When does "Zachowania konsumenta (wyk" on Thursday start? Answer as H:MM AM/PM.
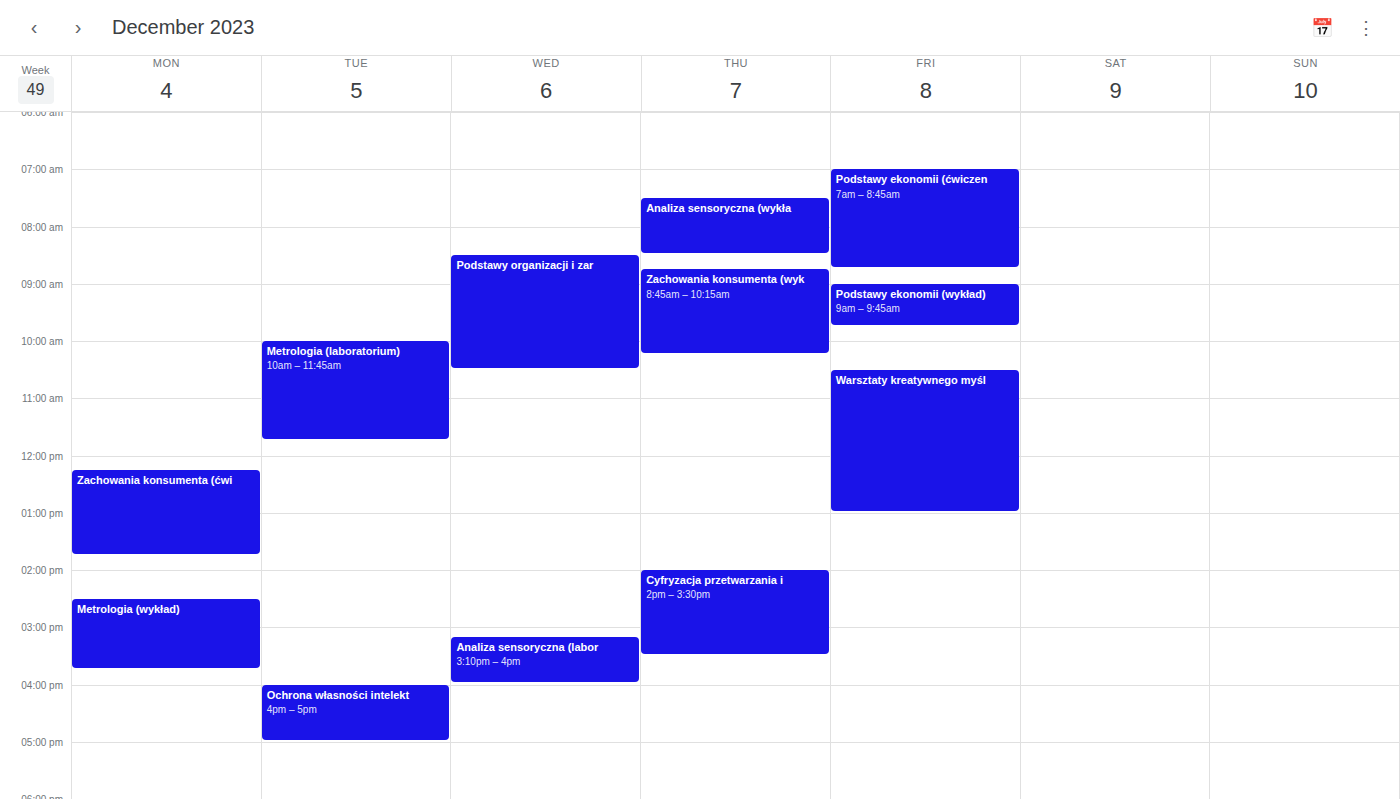
8:45 AM